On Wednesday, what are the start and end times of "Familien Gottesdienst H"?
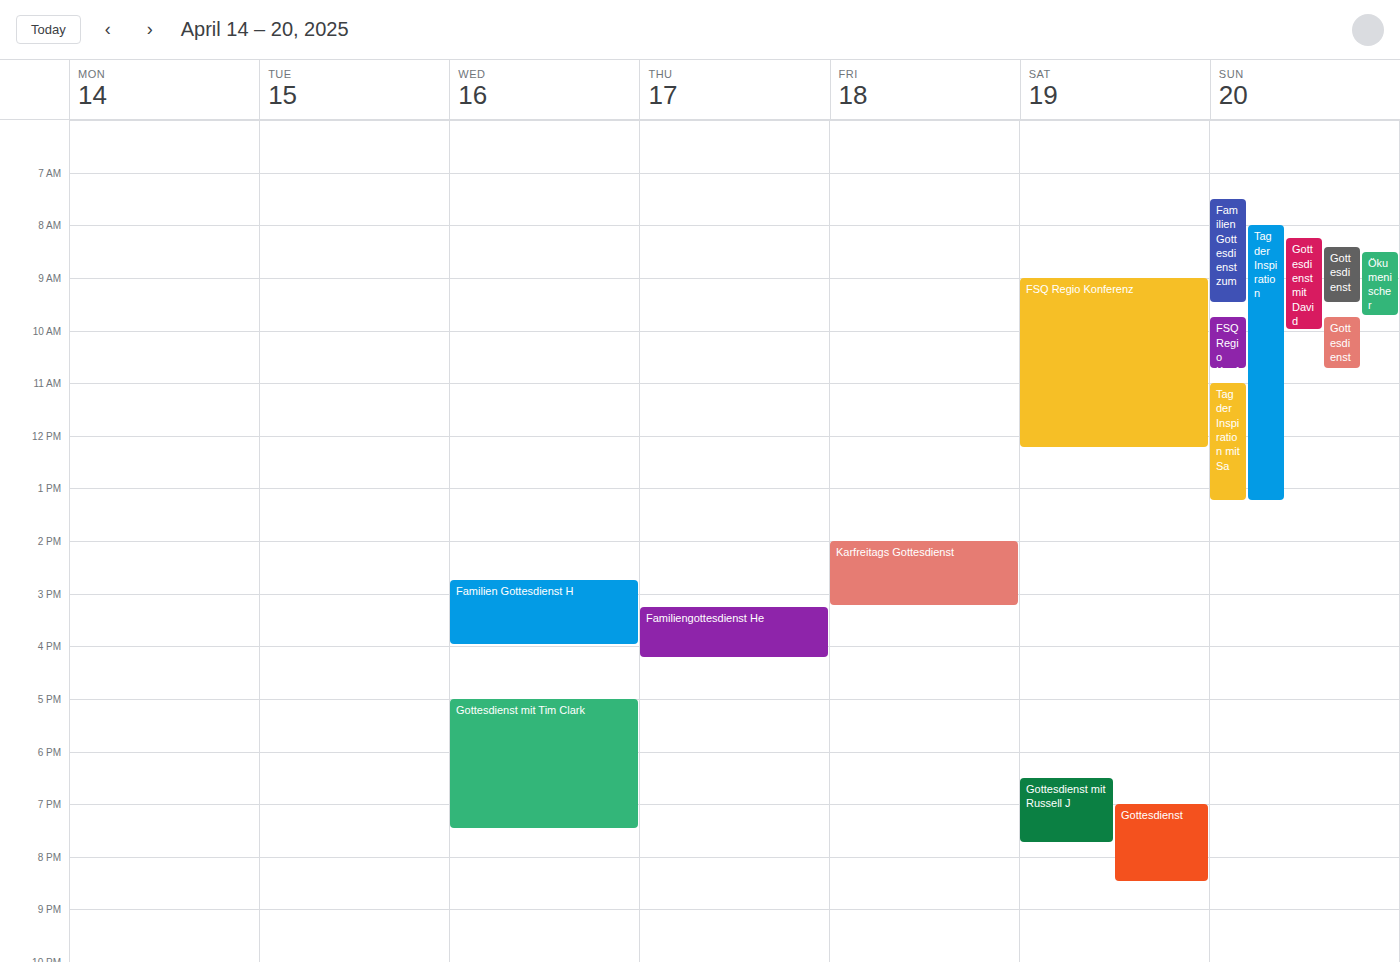
14:45 to 16:00